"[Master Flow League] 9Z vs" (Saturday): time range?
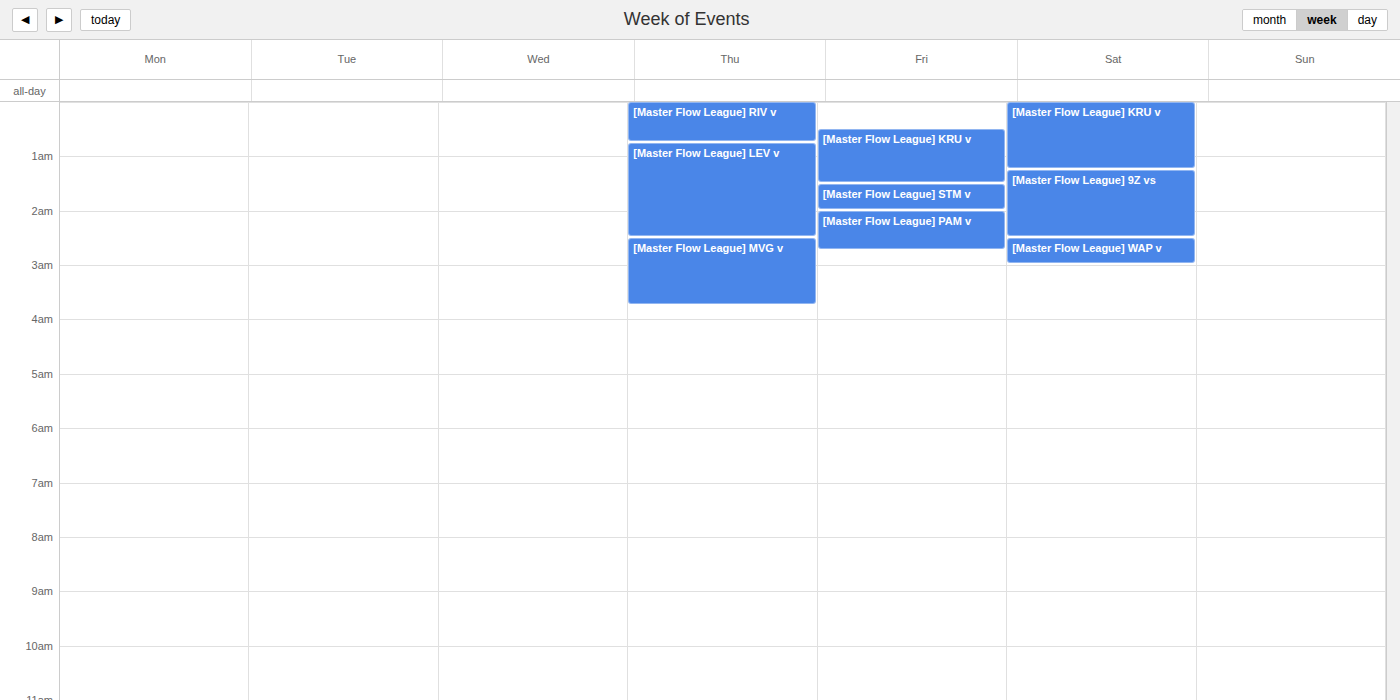
1:15 AM to 2:30 AM